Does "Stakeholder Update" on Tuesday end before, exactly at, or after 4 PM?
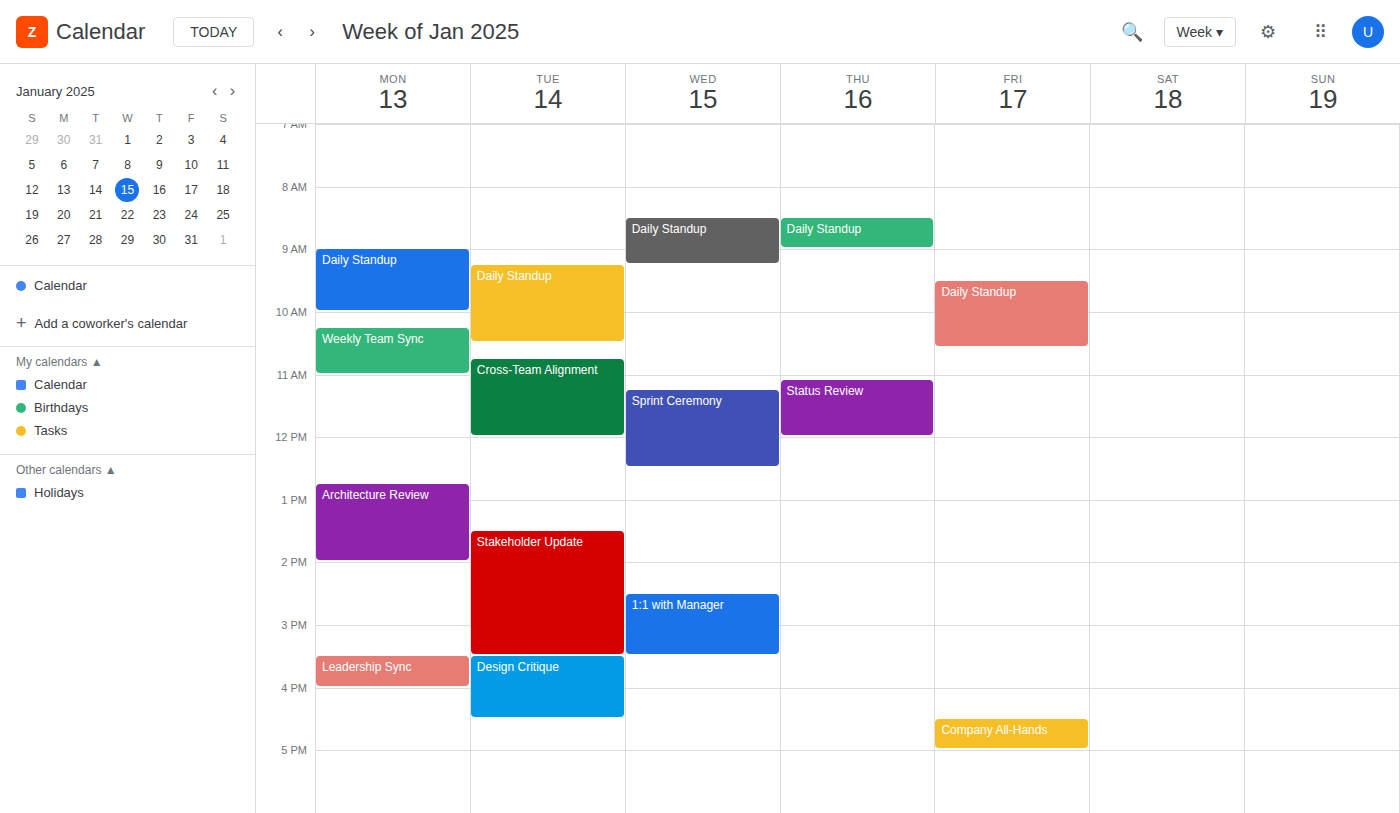
3:30 PM -- before 4 PM, 30 minutes above the 4 PM line.